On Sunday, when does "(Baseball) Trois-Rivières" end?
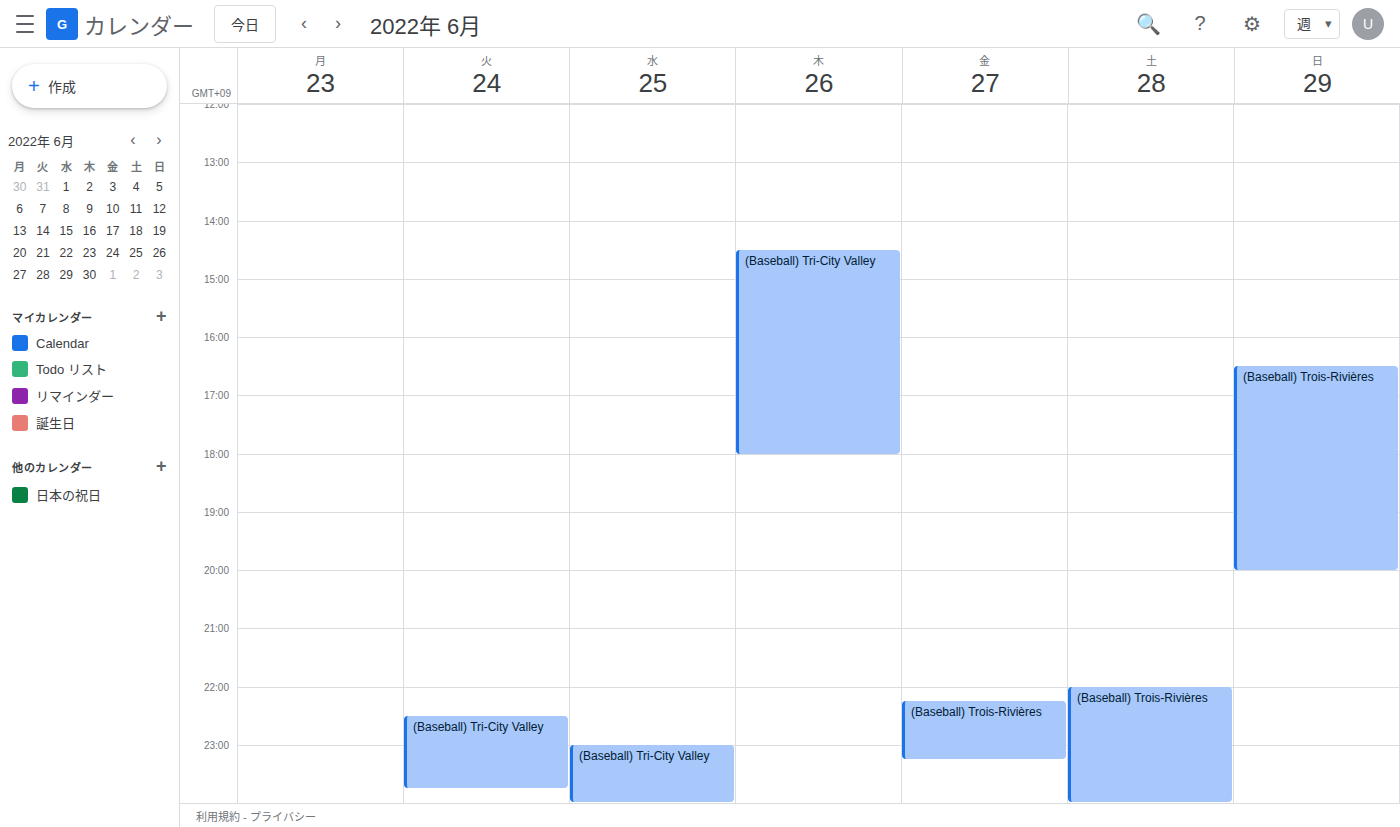
8:00 PM